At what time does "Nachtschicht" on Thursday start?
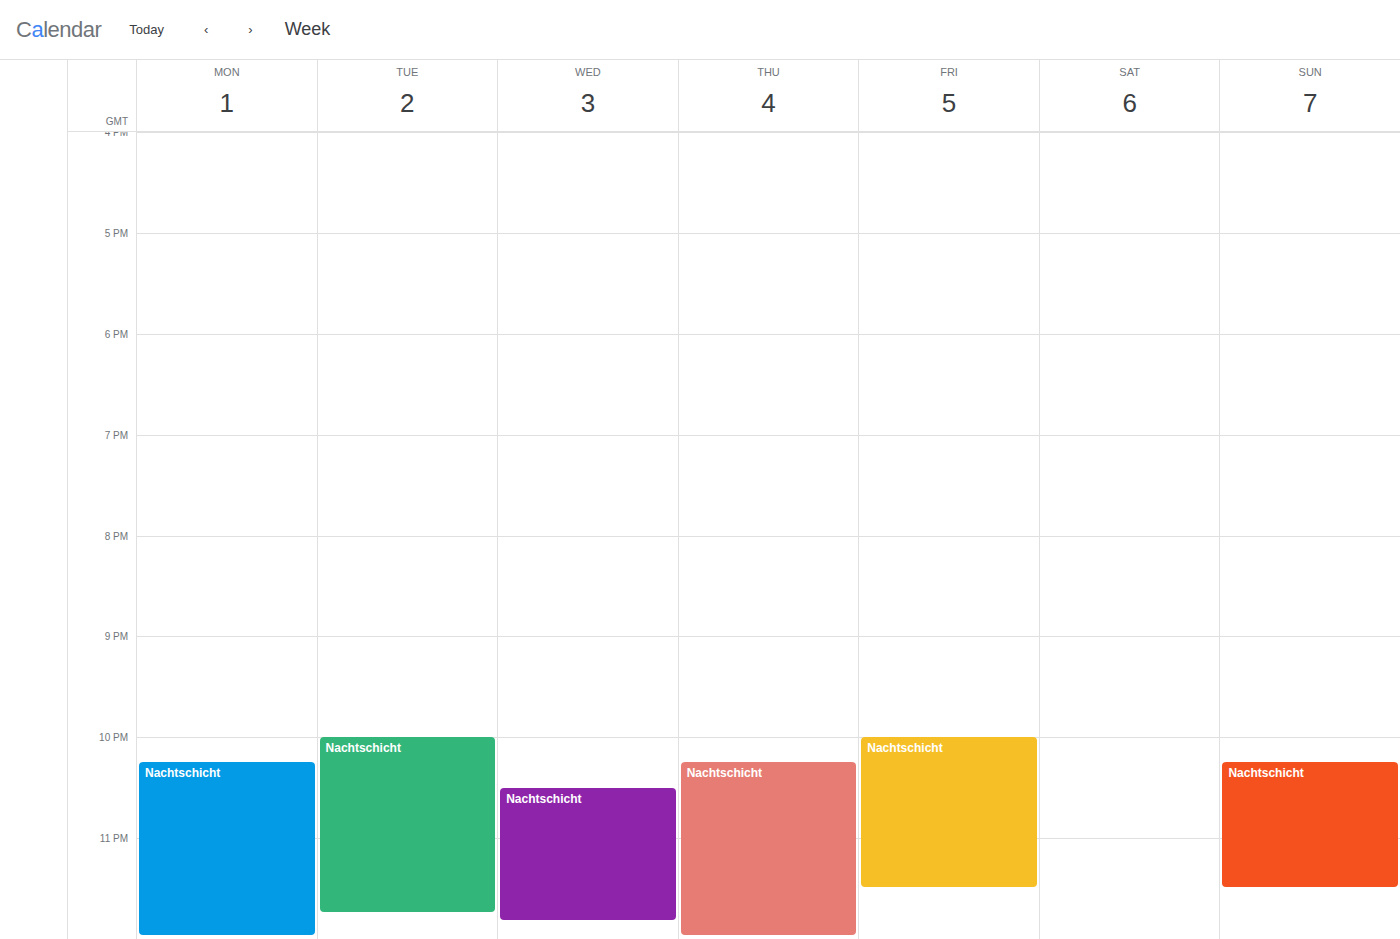
10:15 PM